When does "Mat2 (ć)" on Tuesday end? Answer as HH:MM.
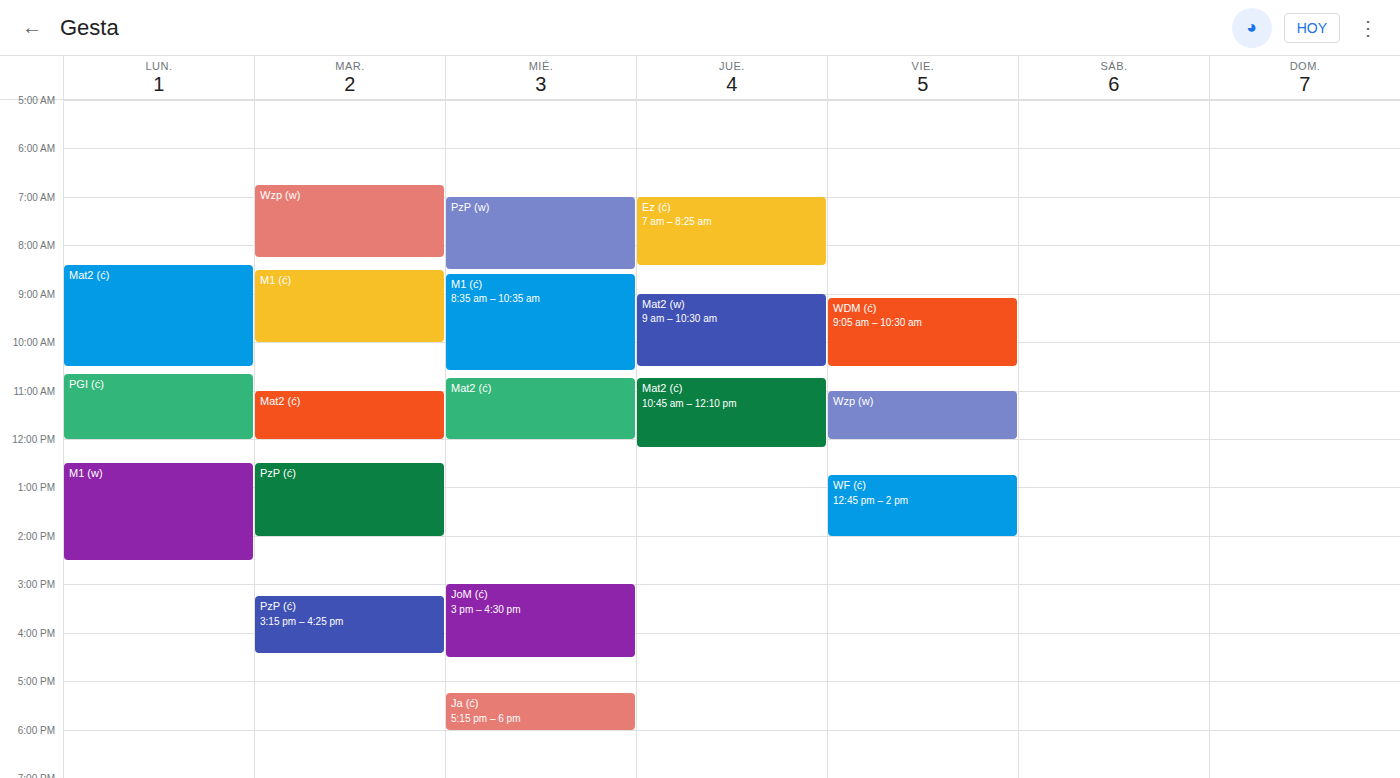
12:00